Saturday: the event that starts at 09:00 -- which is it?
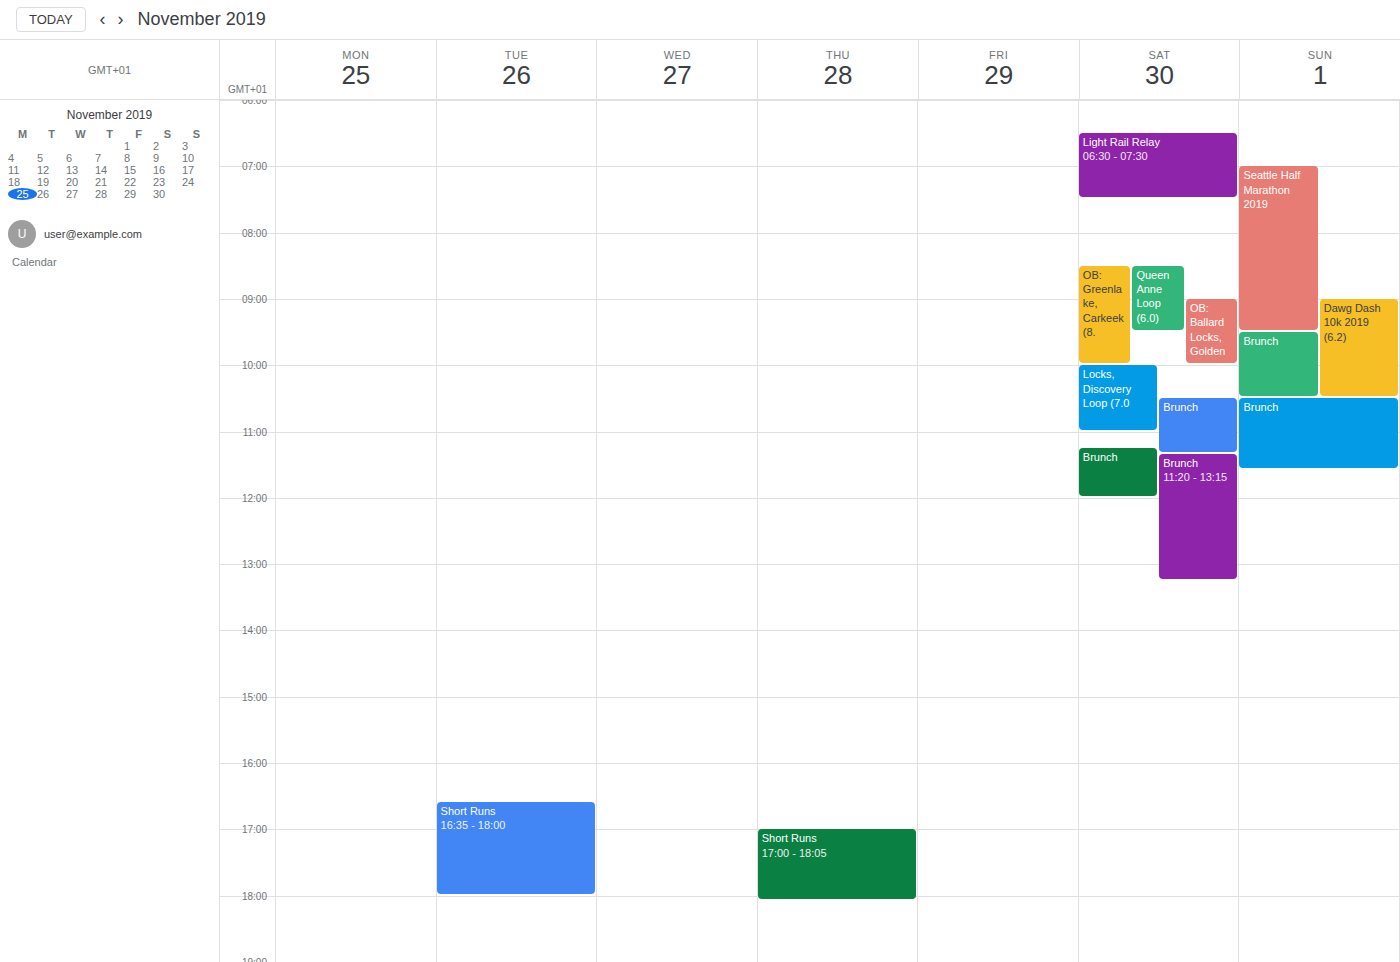
"OB: Ballard Locks, Golden"